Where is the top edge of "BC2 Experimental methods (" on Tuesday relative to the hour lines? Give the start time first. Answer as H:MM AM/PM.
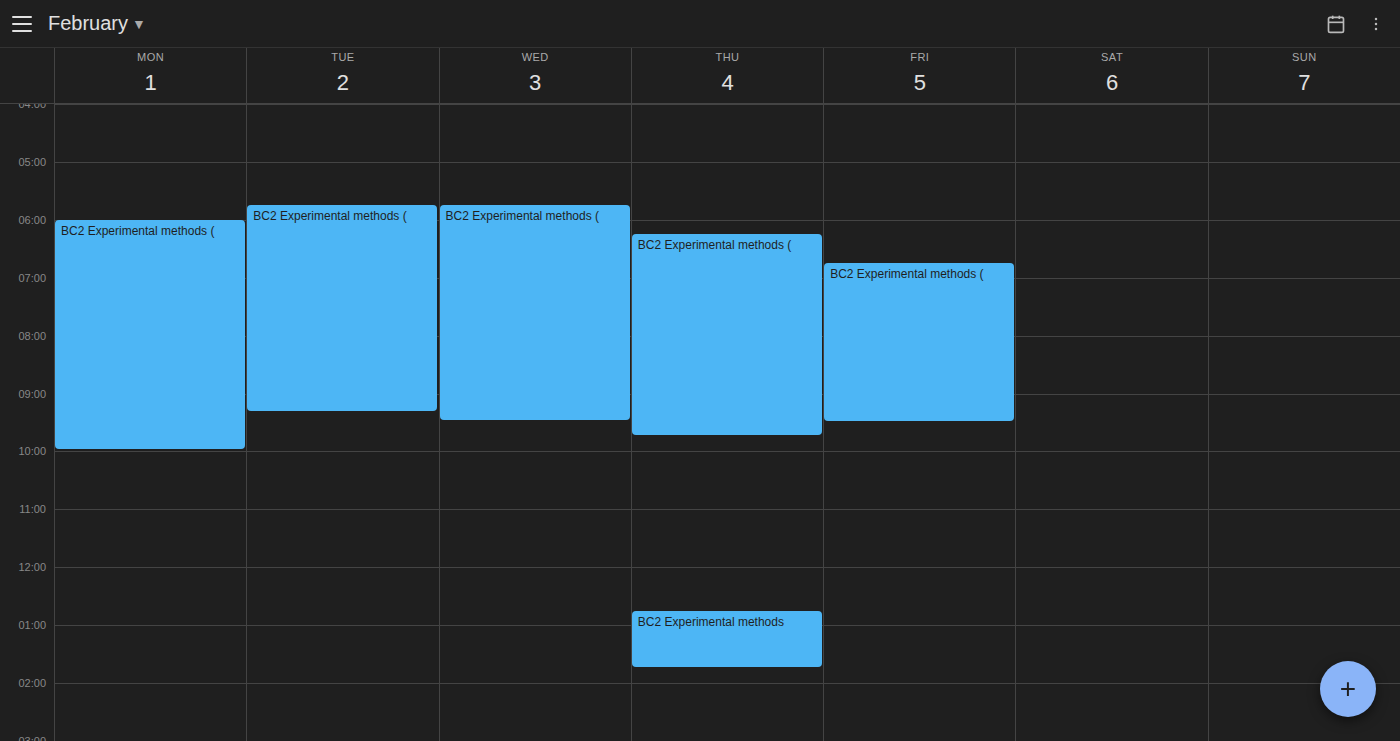
5:45 AM -- neither: three quarters of the way from the 5 AM line to the 6 AM line.